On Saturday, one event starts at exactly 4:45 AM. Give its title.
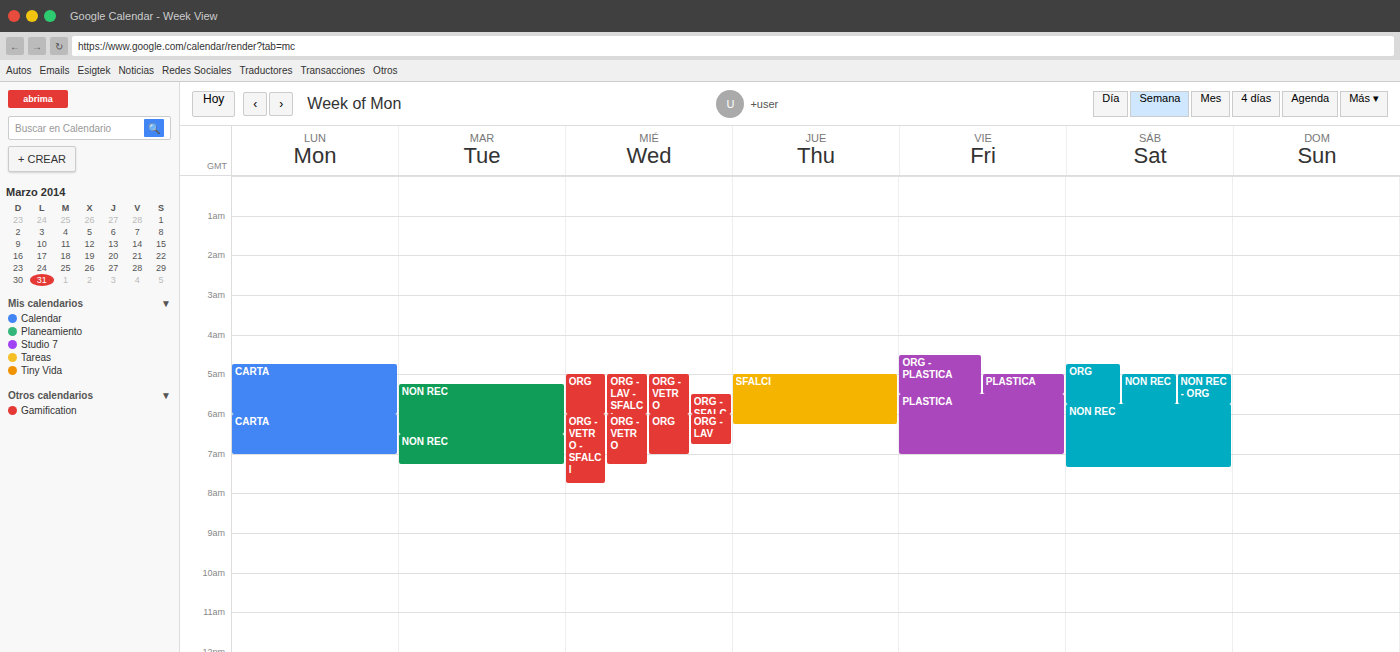
"ORG"